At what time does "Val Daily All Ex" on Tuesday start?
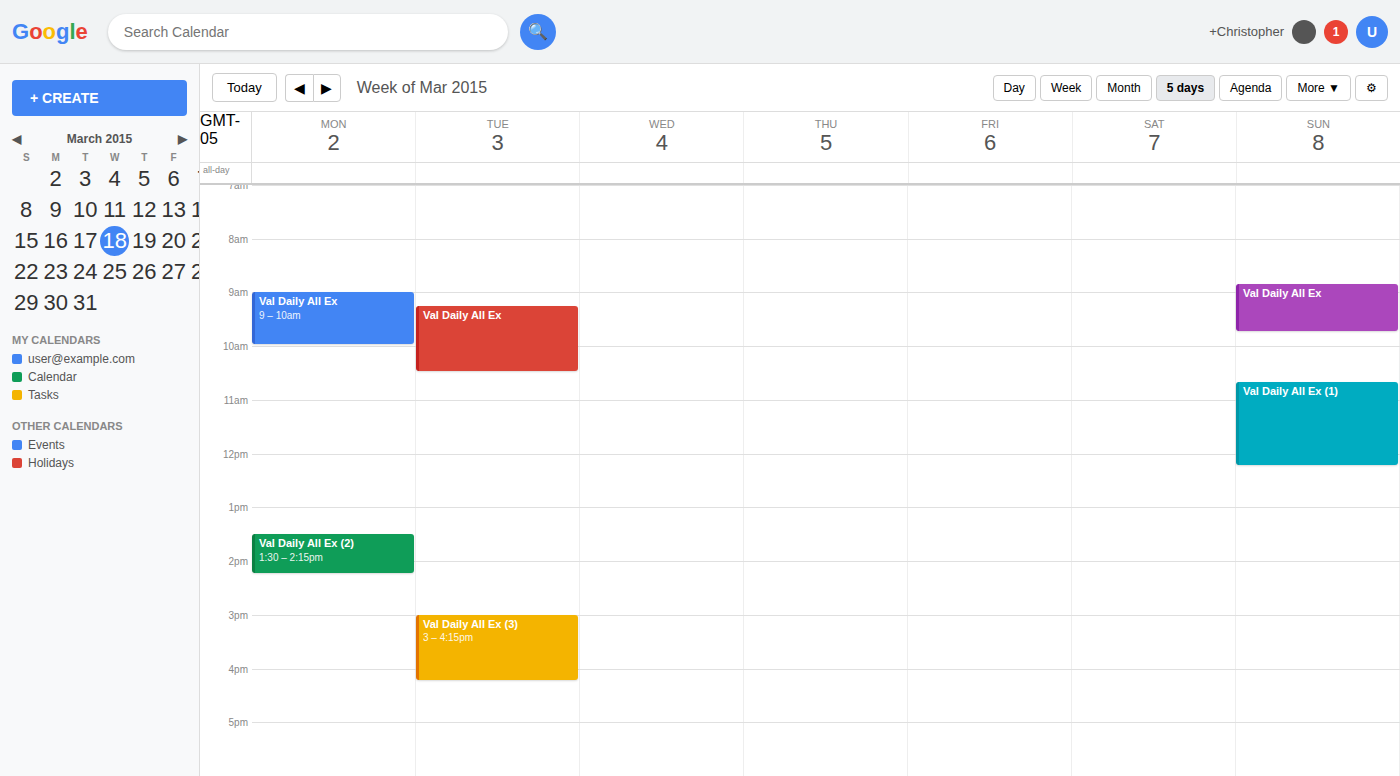
9:15 AM